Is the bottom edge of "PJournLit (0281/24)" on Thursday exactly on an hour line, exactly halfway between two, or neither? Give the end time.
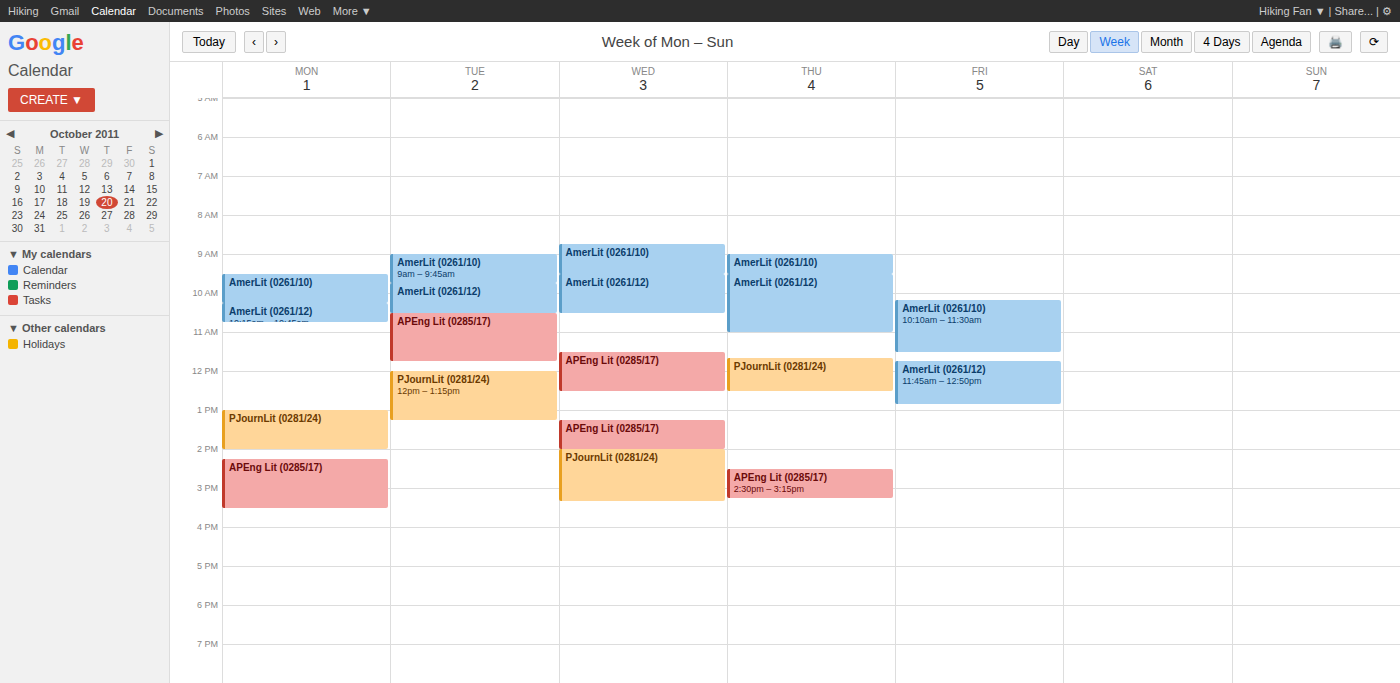
12:30 PM -- halfway between the 12 PM and 1 PM lines.